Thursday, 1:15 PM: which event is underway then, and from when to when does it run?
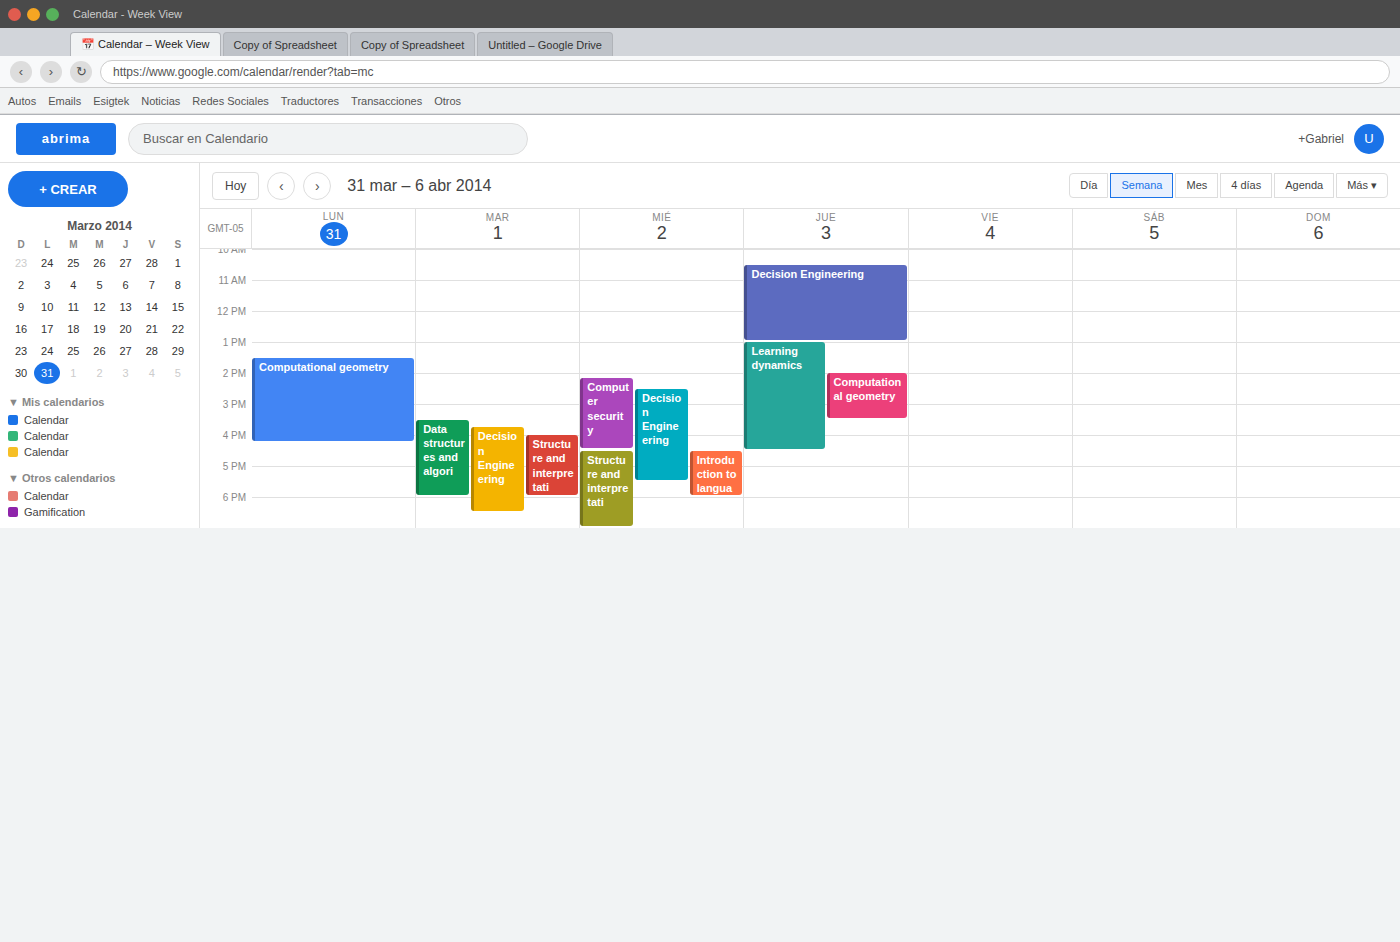
"Learning dynamics", 1:00 PM to 4:30 PM